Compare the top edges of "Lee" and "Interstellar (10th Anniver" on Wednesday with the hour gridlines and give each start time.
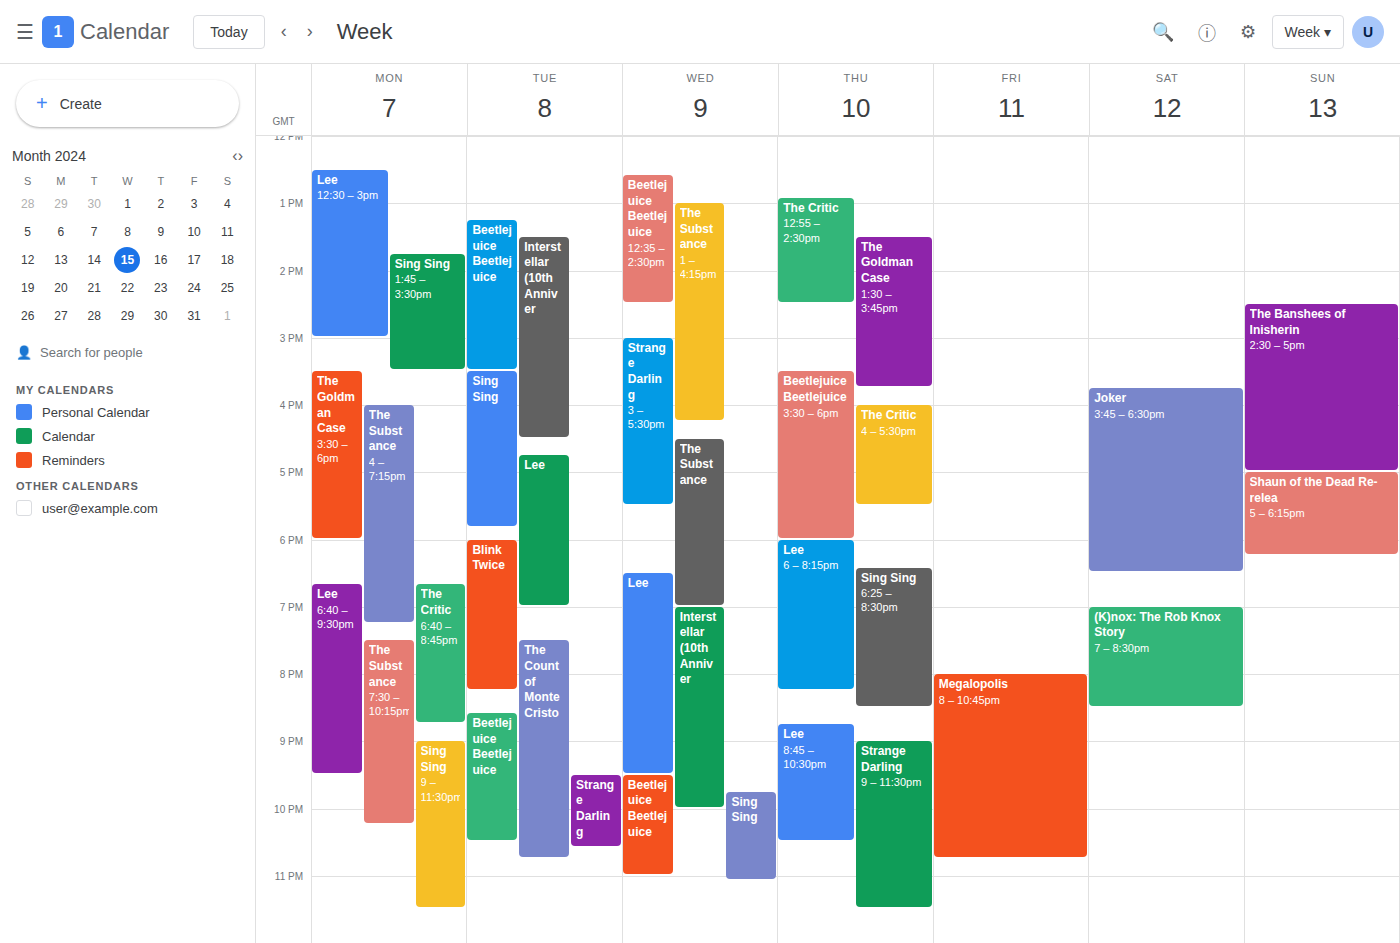
"Lee": 18:30, halfway between the 18:00 and 19:00 lines. "Interstellar (10th Anniver": 19:00, exactly on the 19:00 line.